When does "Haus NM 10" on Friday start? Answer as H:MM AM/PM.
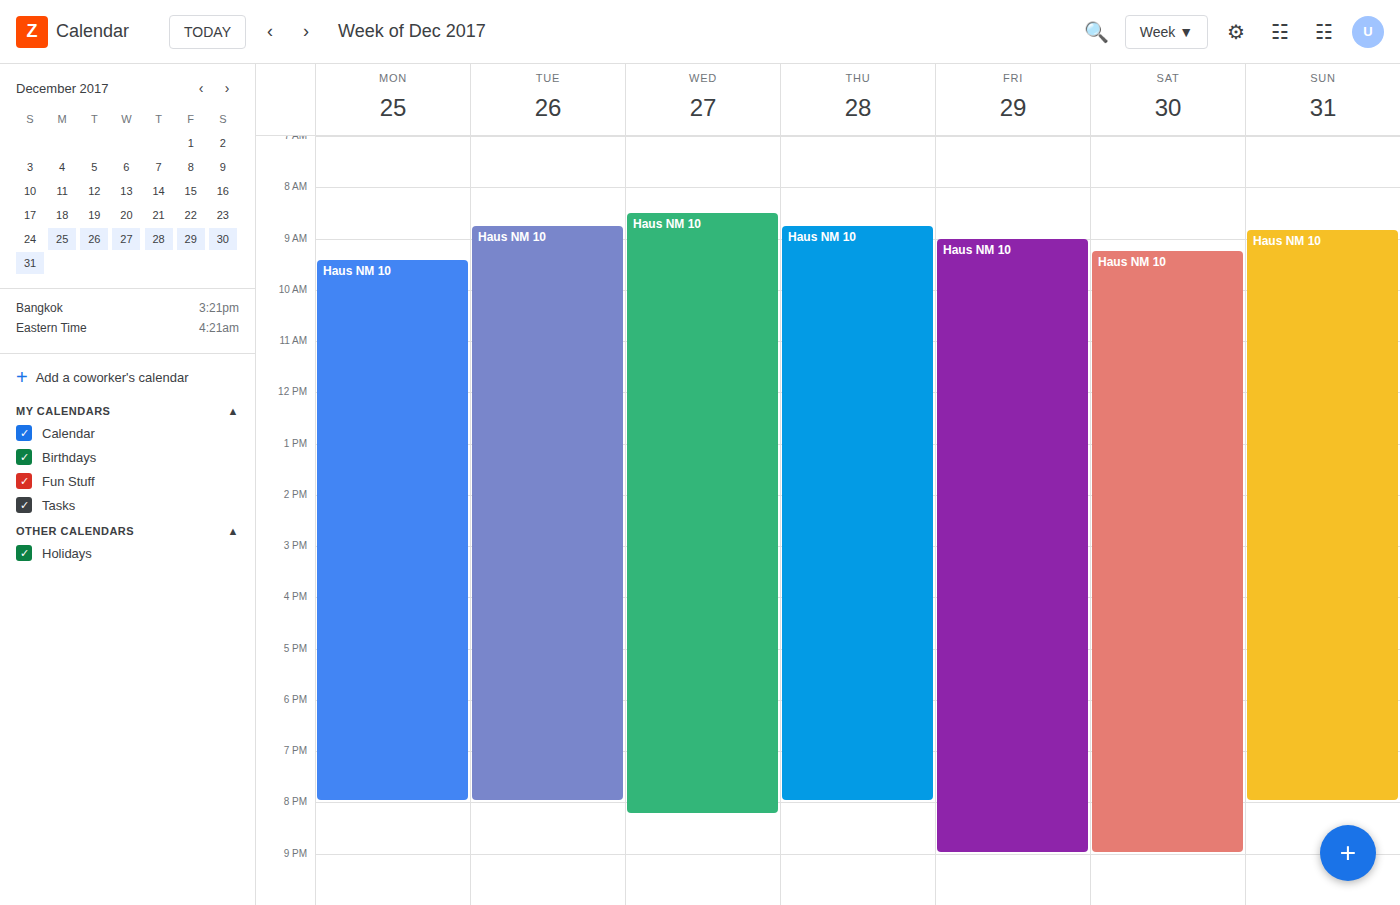
9:00 AM